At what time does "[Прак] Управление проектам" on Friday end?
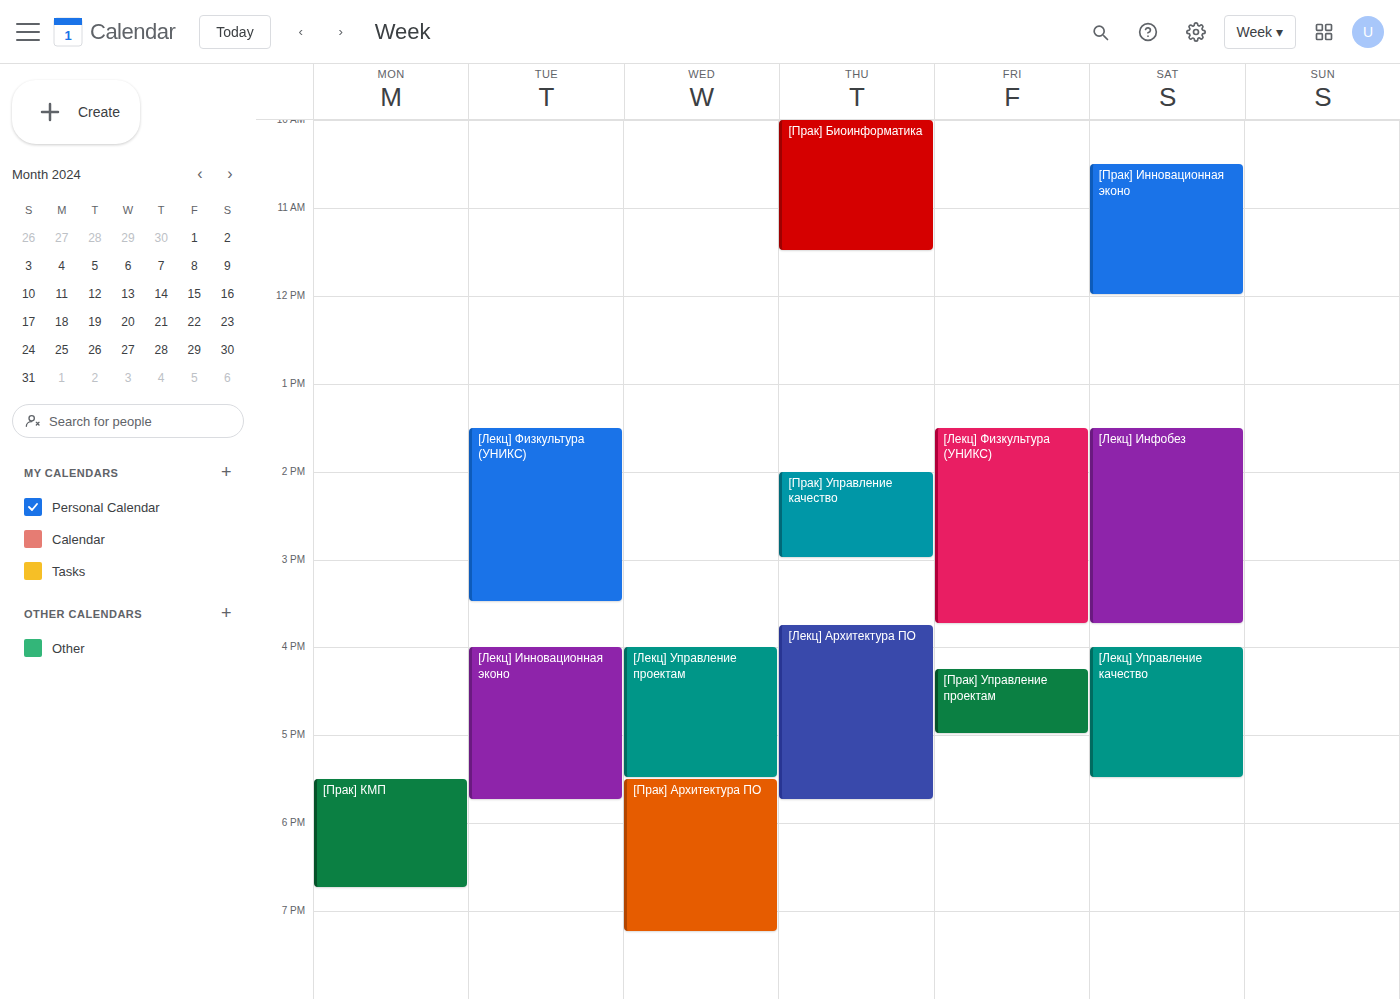
5:00 PM